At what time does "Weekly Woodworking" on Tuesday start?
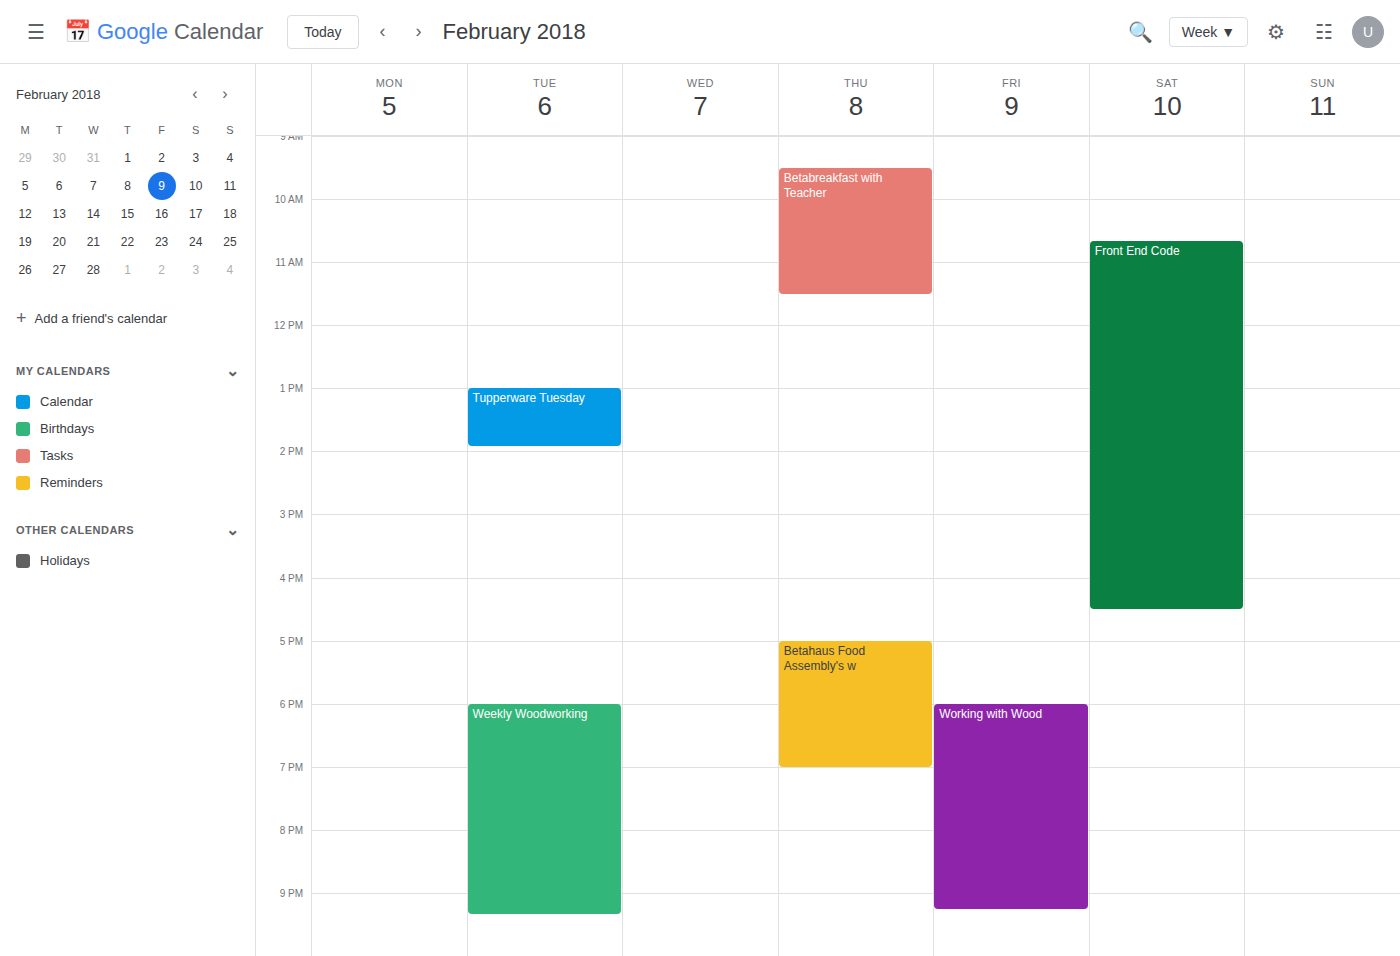
6:00 PM